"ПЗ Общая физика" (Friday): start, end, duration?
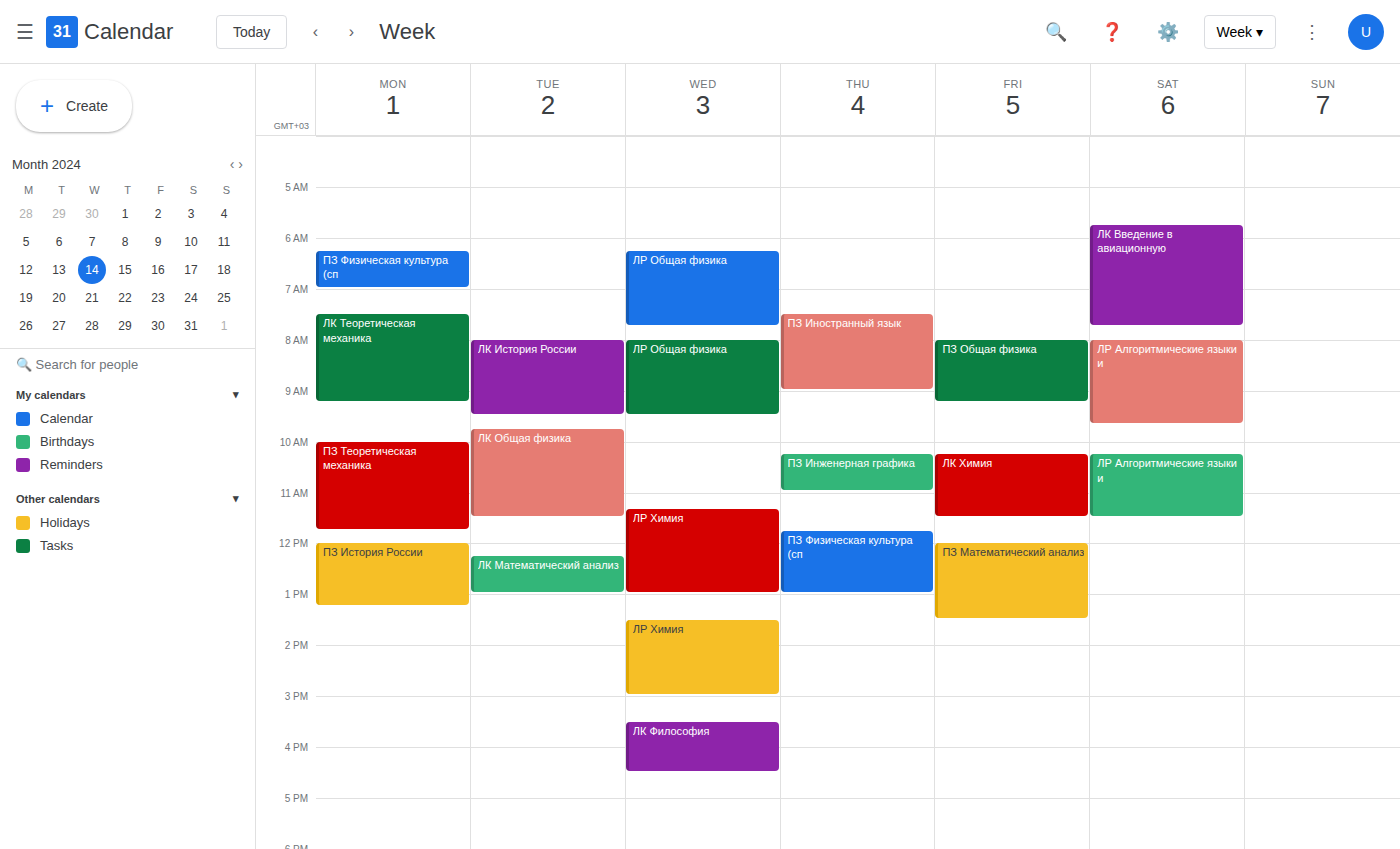
8:00 AM to 9:15 AM, 1 hour 15 minutes